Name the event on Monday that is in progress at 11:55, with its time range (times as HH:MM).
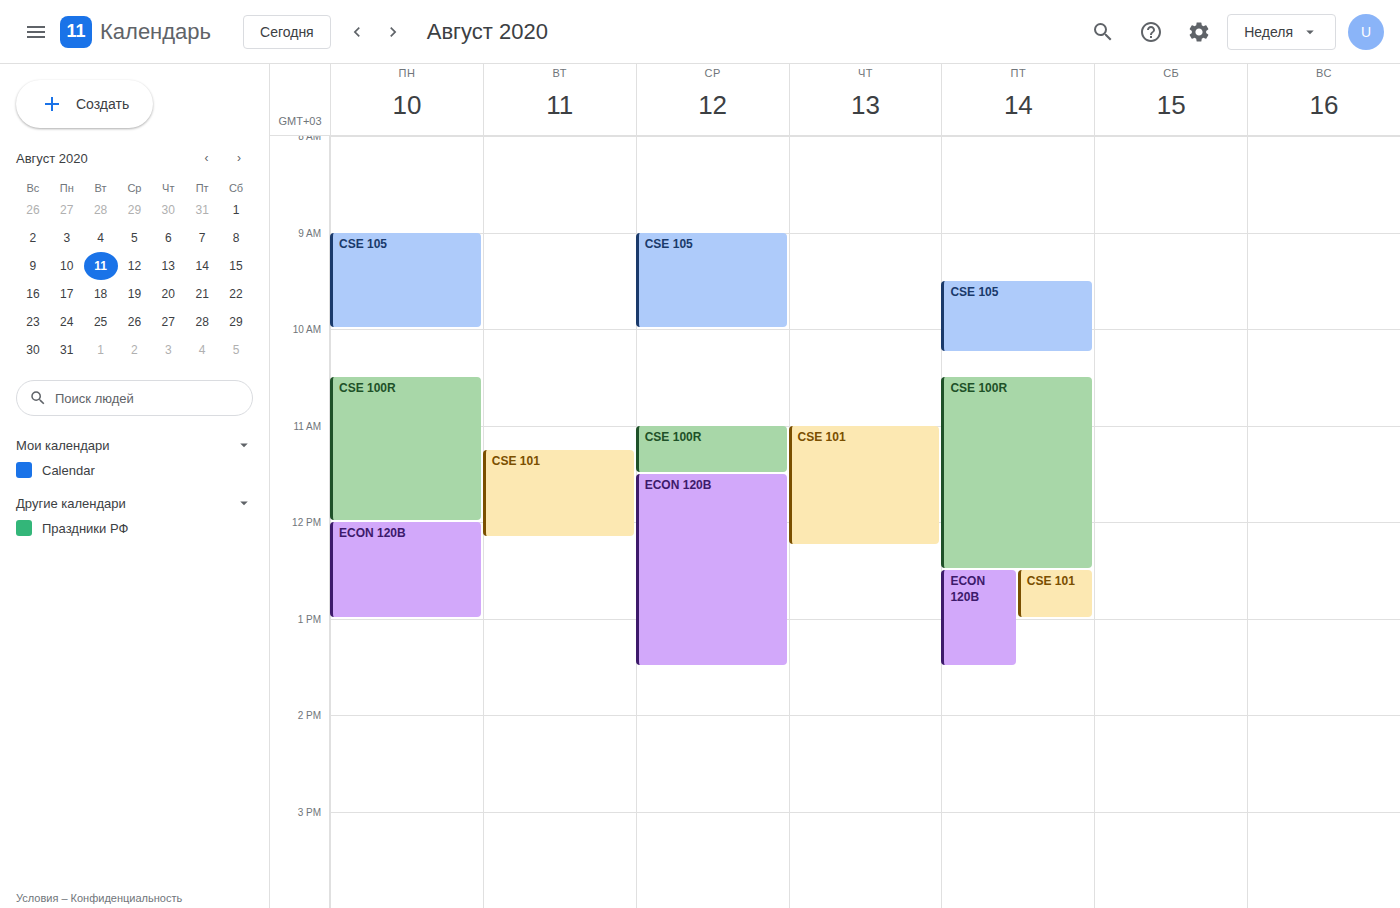
"CSE 100R", 10:30 to 12:00